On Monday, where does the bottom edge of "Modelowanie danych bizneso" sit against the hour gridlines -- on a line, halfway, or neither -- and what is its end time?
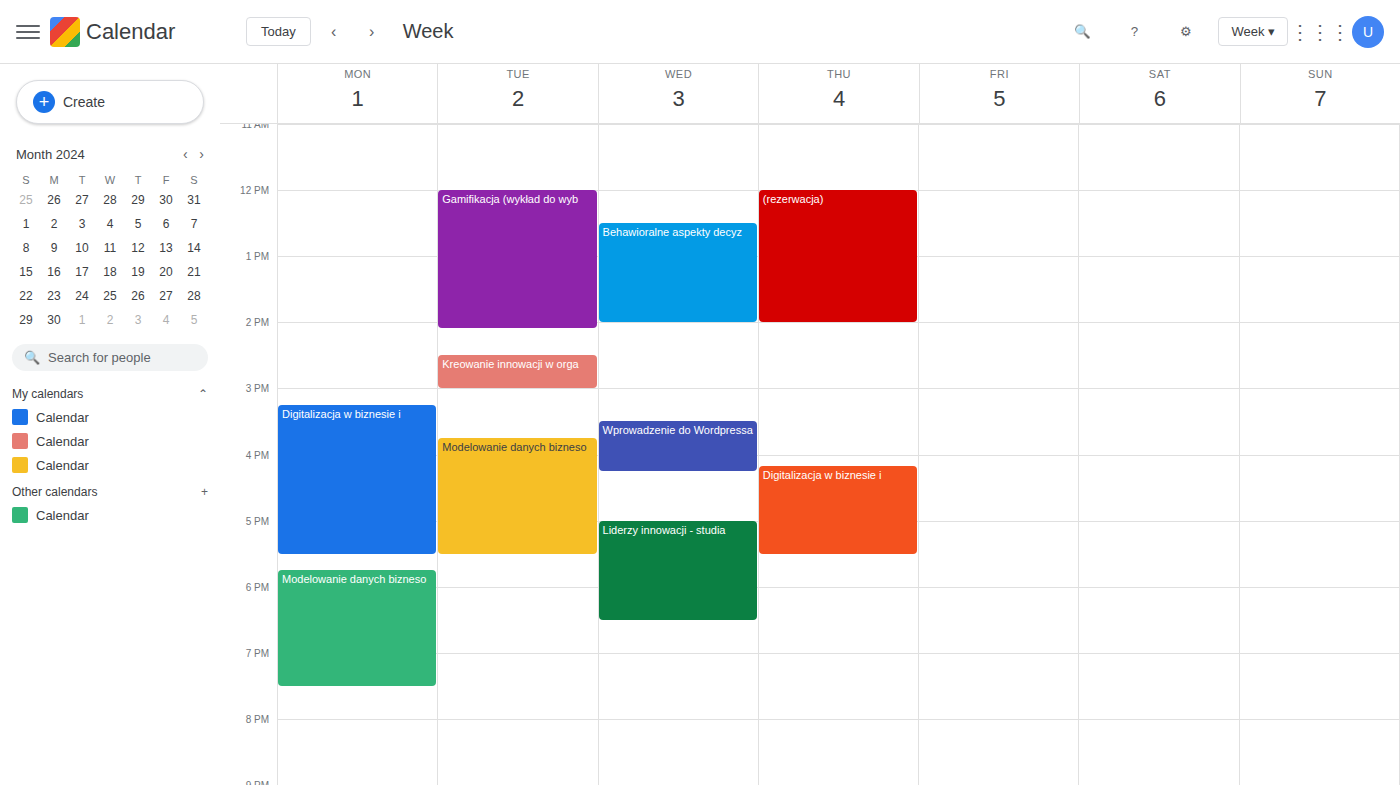
7:30 PM -- halfway between the 7 PM and 8 PM lines.